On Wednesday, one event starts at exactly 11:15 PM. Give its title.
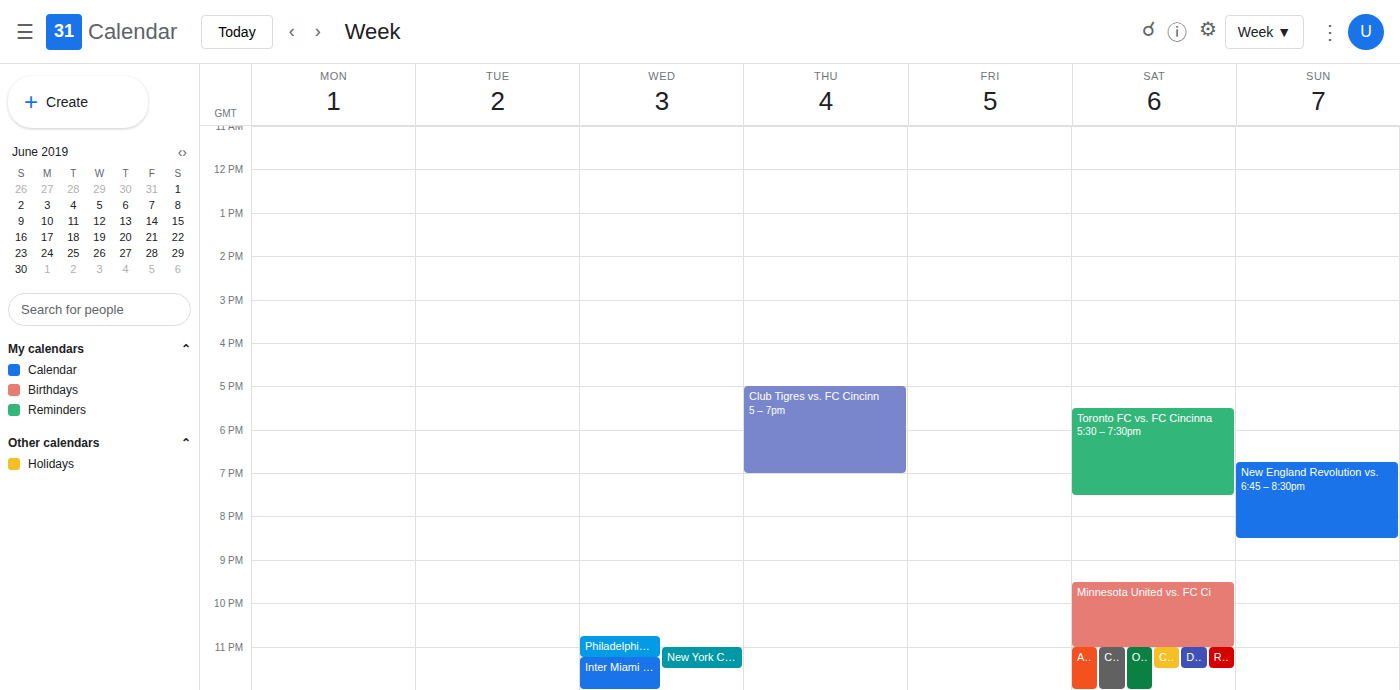
"Inter Miami CF vs. FC Cinc"